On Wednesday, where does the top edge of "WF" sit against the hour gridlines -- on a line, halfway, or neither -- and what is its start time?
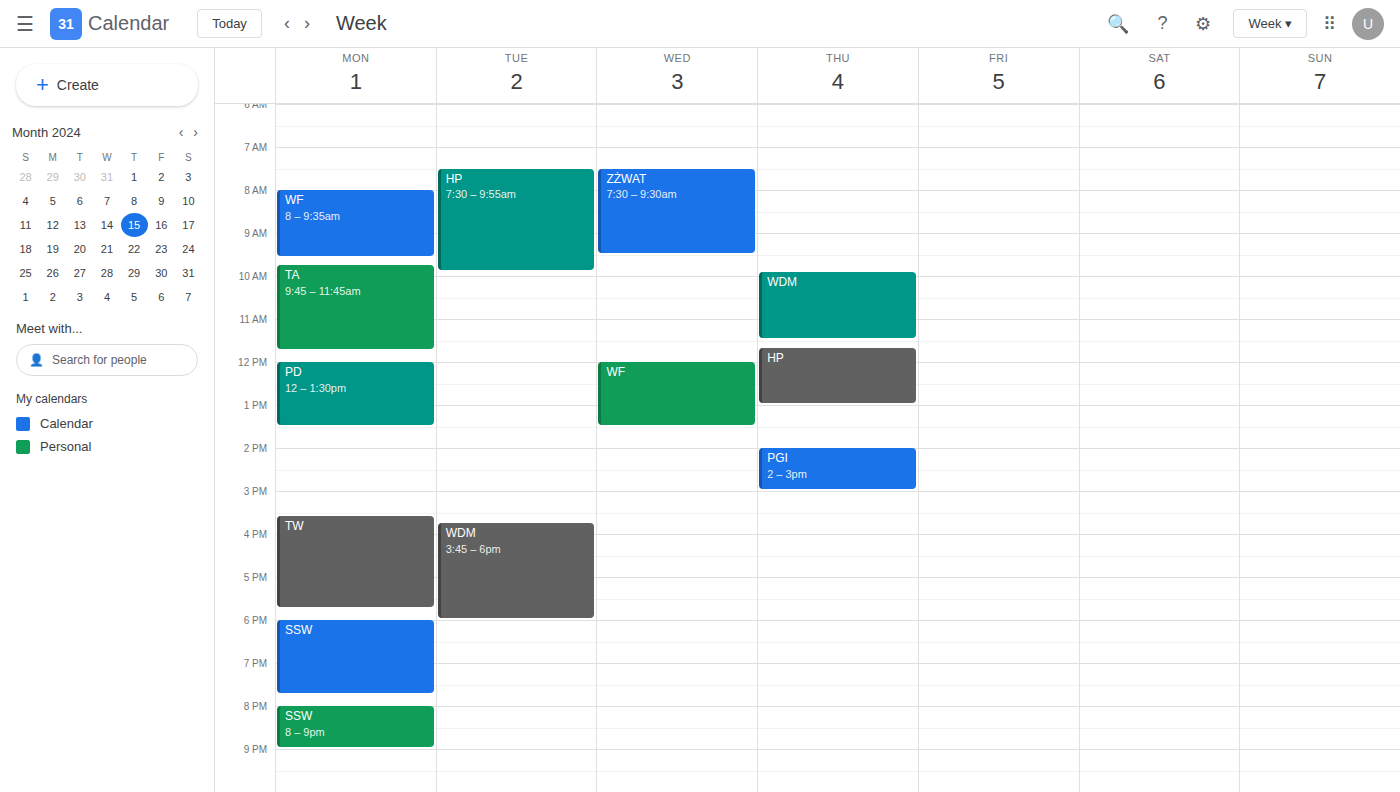
12:00 PM -- exactly on the 12 PM line.